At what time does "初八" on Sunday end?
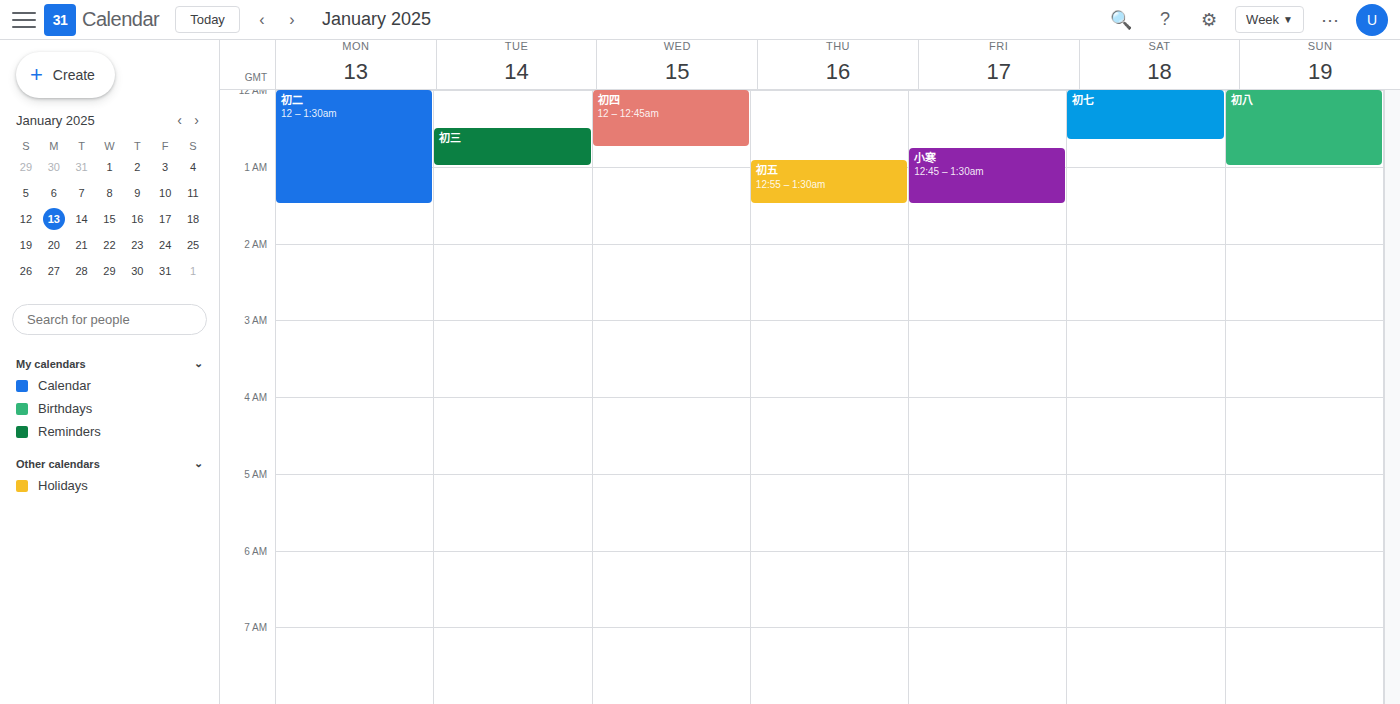
1:00 AM